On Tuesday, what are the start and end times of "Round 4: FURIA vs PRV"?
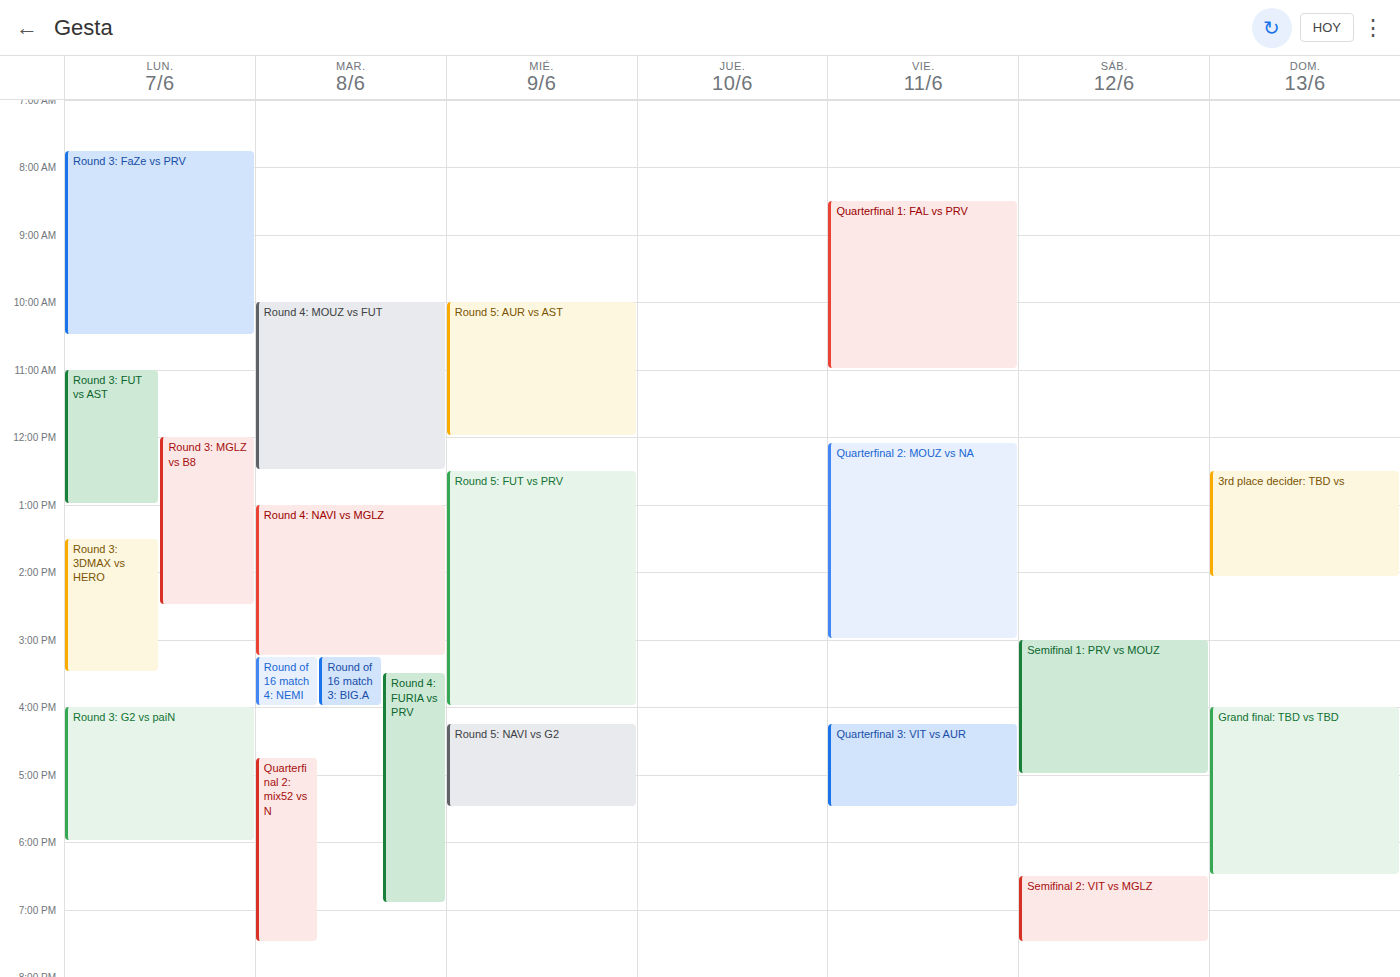
3:30 PM to 6:55 PM